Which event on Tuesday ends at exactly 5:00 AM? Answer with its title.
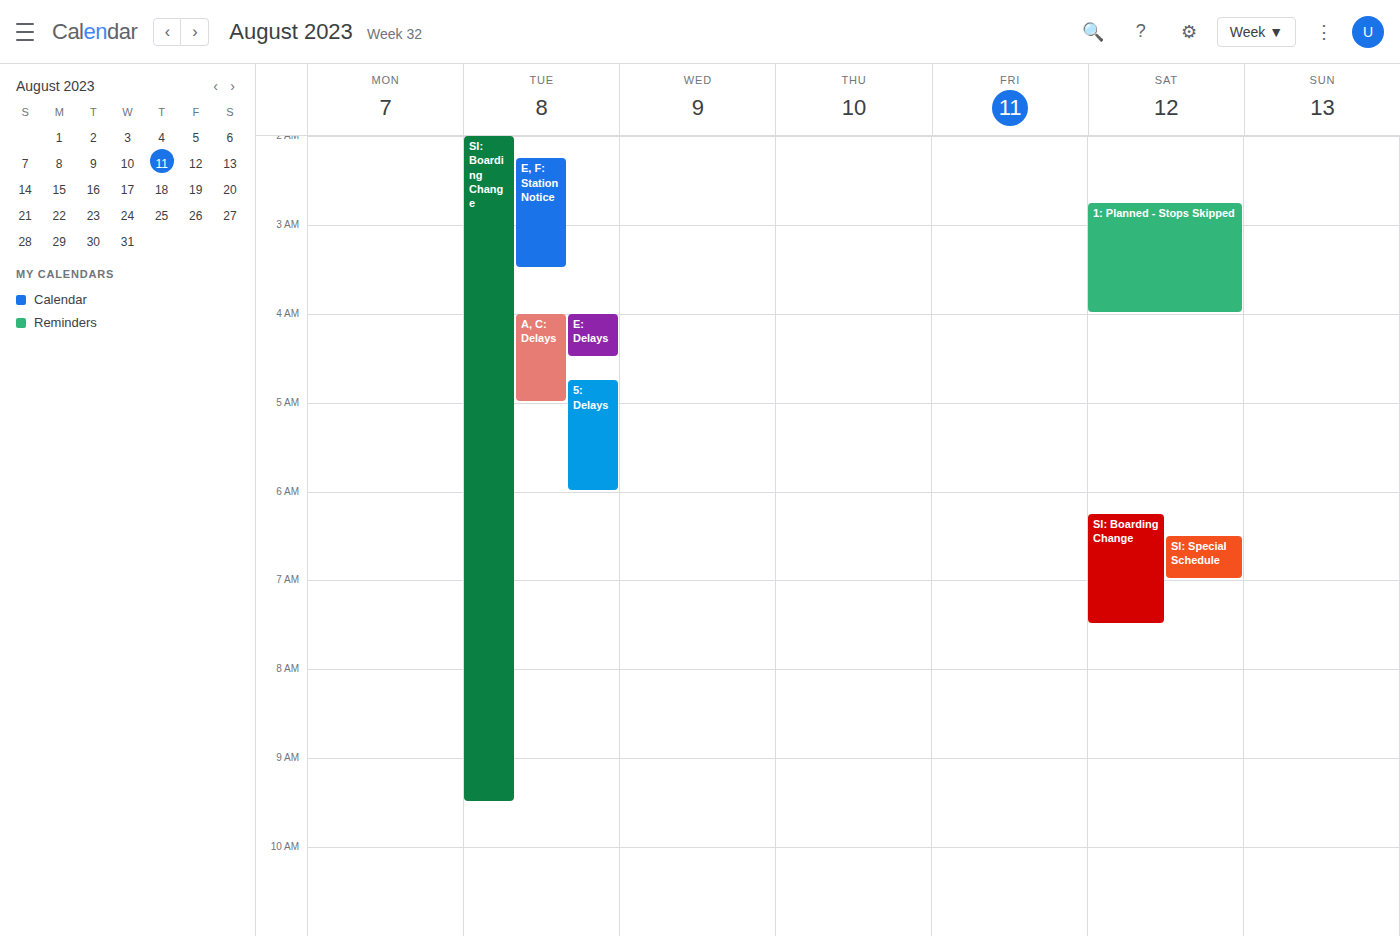
"A, C: Delays"